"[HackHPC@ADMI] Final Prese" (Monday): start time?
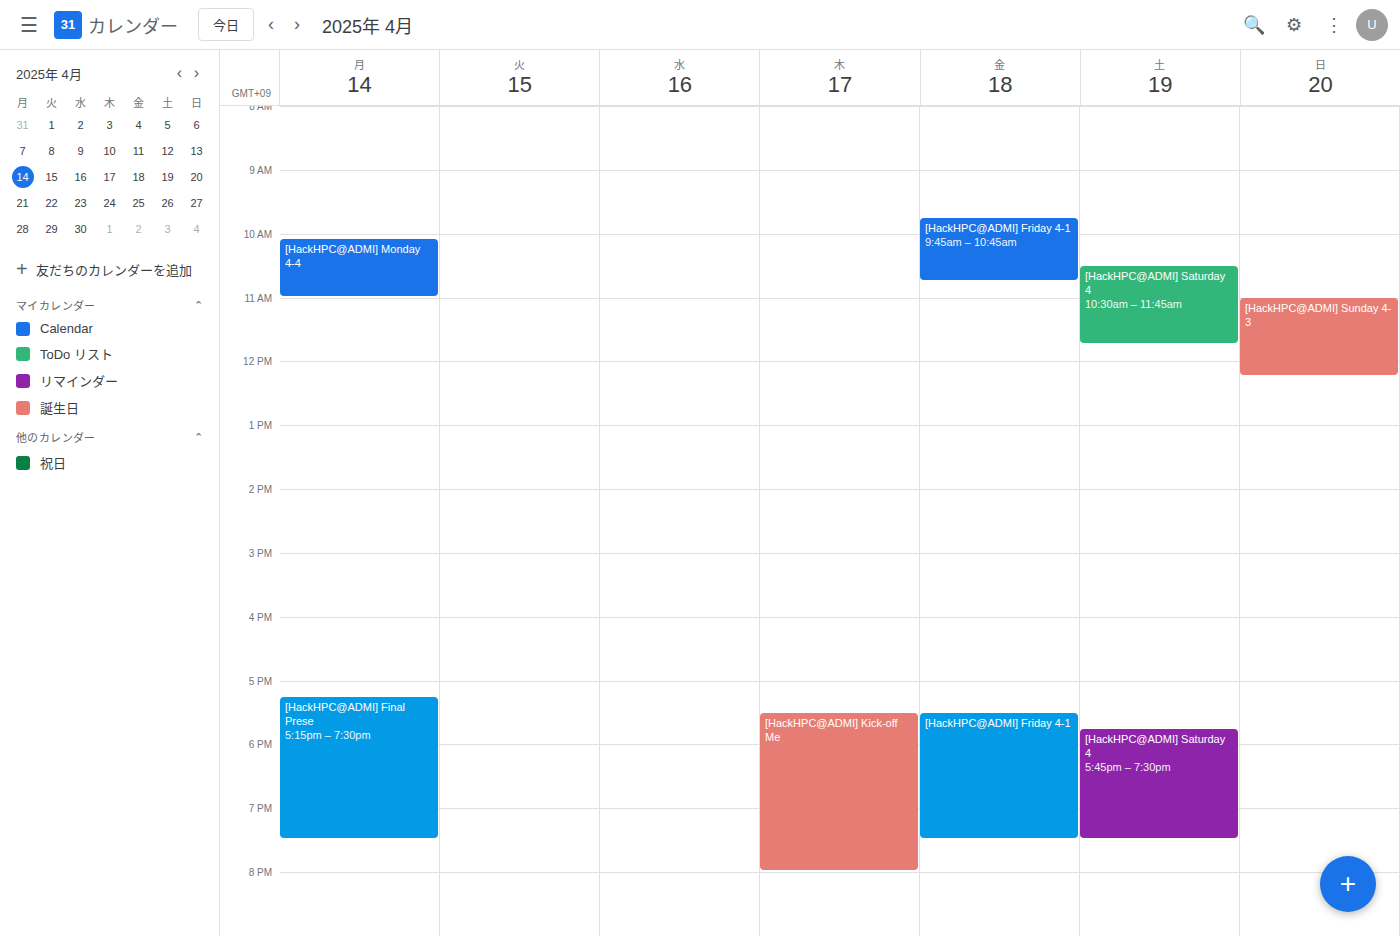
5:15 PM